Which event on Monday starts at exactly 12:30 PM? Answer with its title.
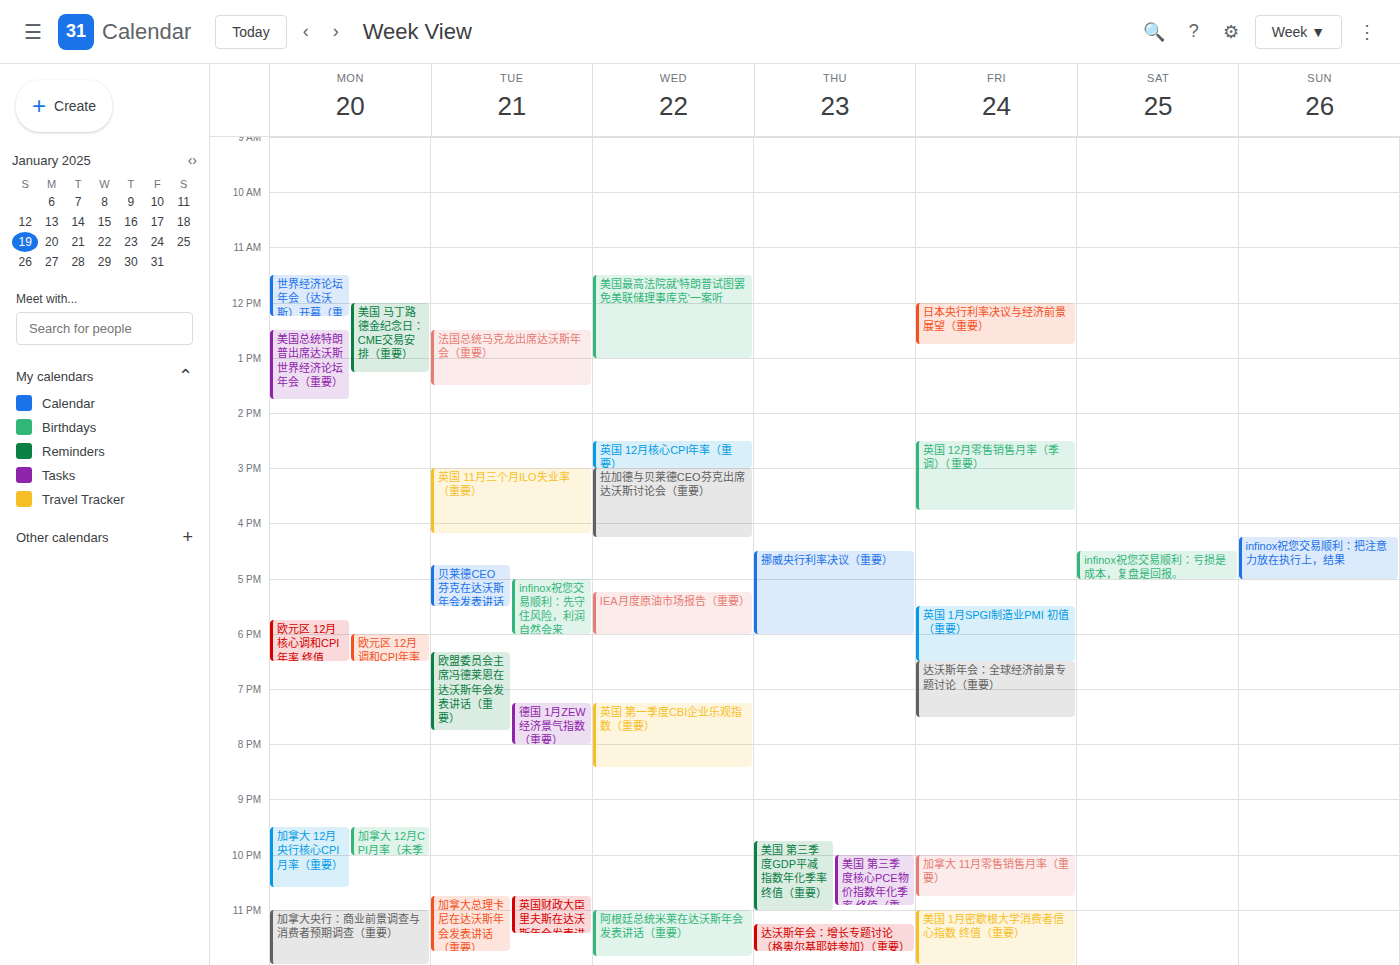
"美国总统特朗普出席达沃斯世界经济论坛年会（重要）"